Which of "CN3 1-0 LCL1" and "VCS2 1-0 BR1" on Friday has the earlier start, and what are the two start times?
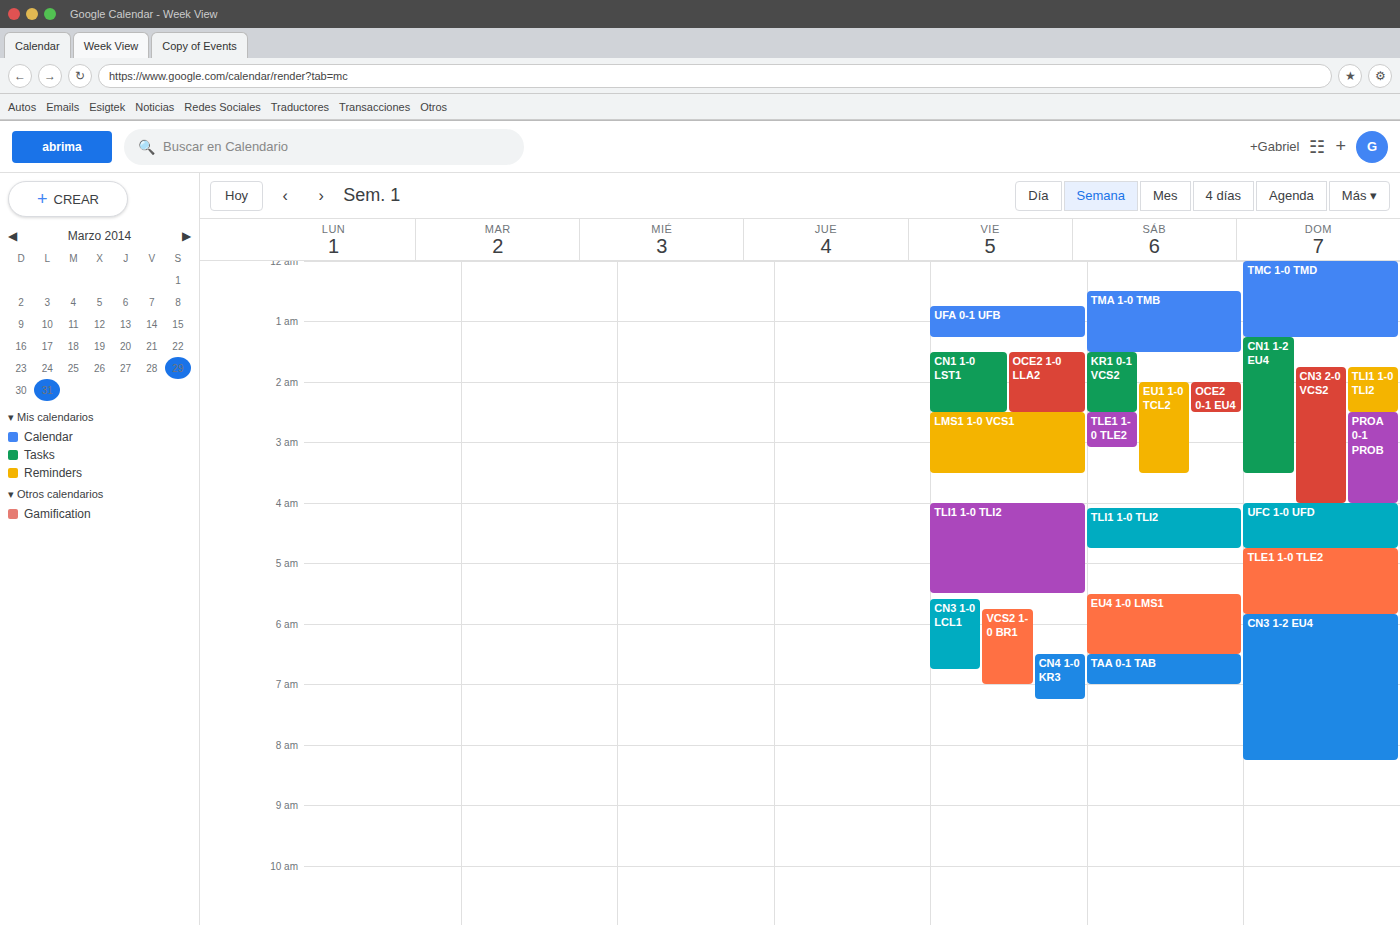
"CN3 1-0 LCL1" 5:35 AM; "VCS2 1-0 BR1" 5:45 AM.